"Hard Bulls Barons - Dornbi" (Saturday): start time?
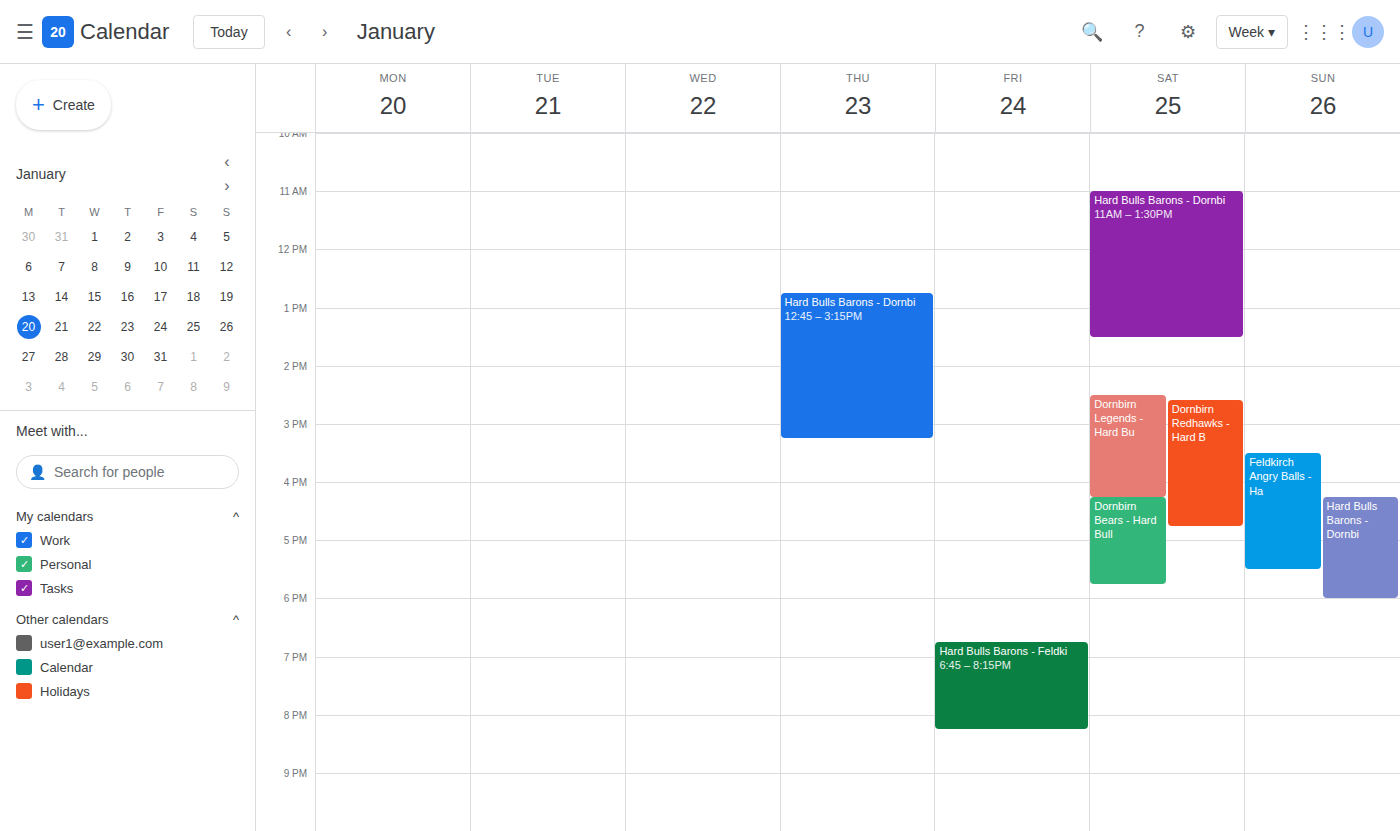
11:00 AM